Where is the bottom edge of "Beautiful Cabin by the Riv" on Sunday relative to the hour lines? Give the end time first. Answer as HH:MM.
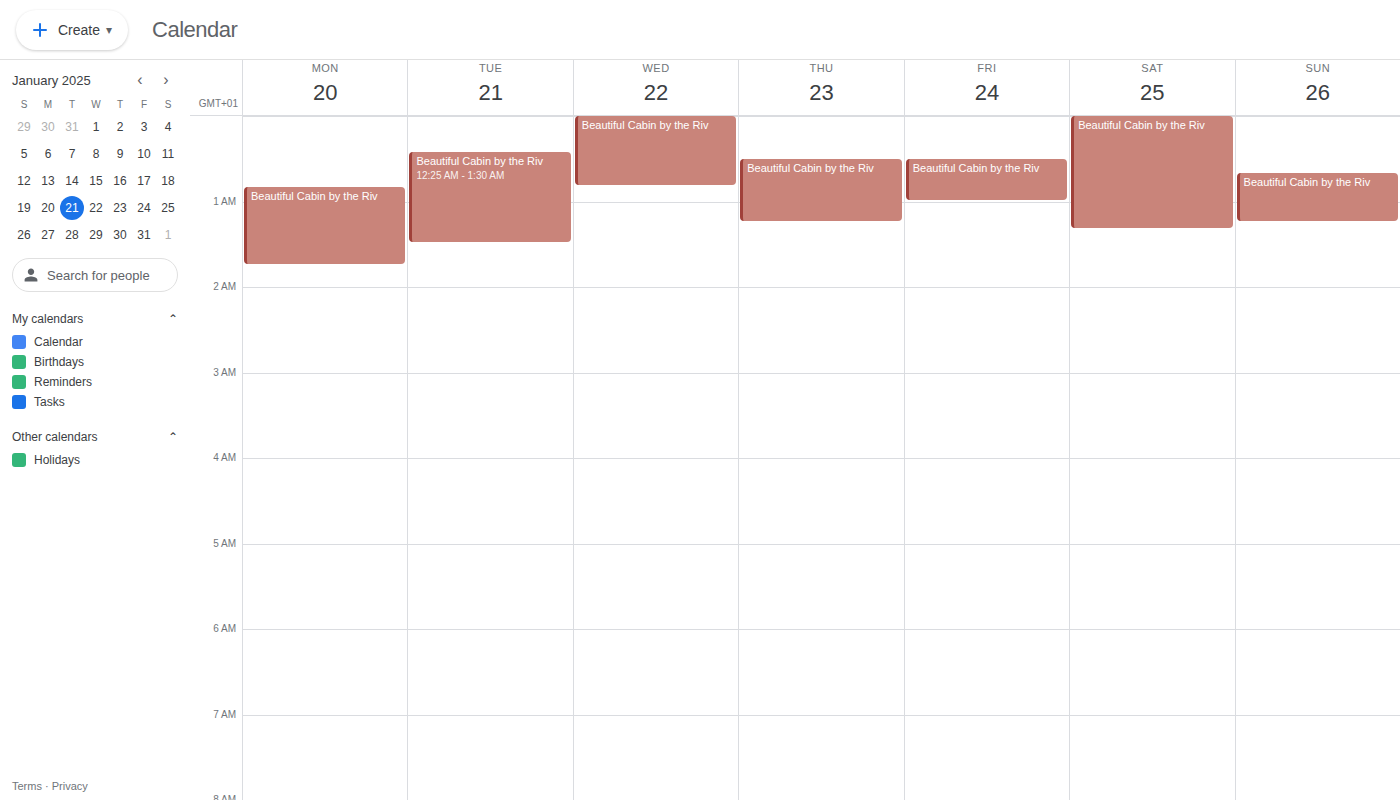
01:15 -- neither: a quarter of the way from the 01:00 line to the 02:00 line.